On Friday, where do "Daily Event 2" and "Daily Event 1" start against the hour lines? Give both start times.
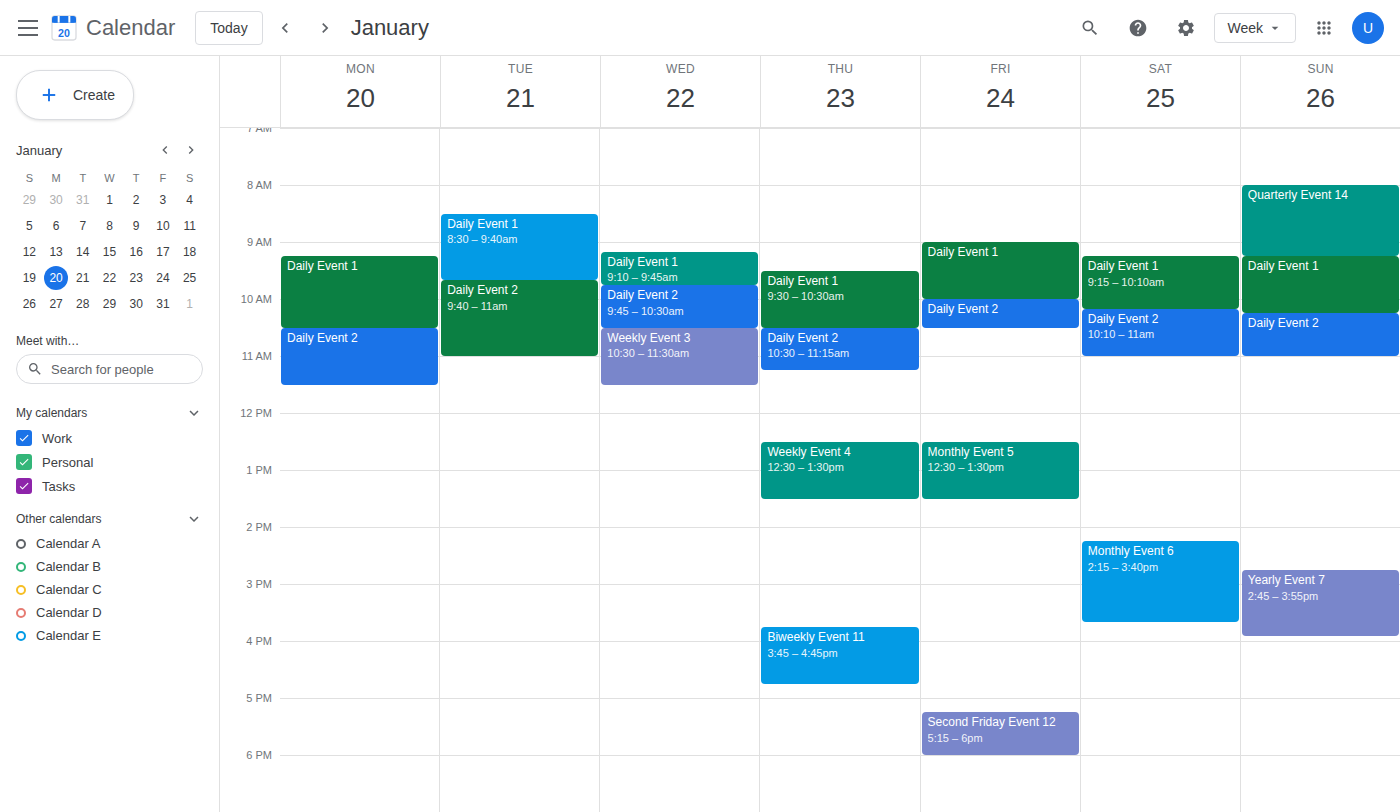
"Daily Event 2": 10:00 AM, exactly on the 10 AM line. "Daily Event 1": 9:00 AM, exactly on the 9 AM line.